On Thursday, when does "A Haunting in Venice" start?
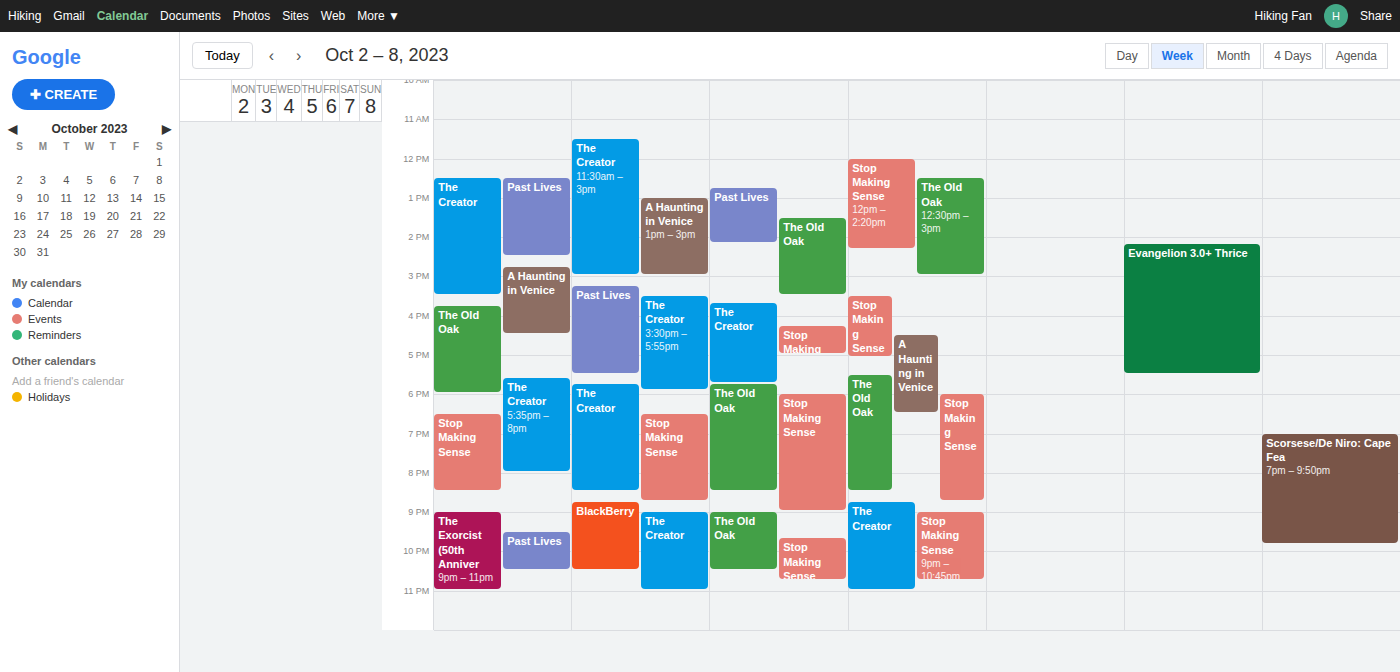
4:30 PM